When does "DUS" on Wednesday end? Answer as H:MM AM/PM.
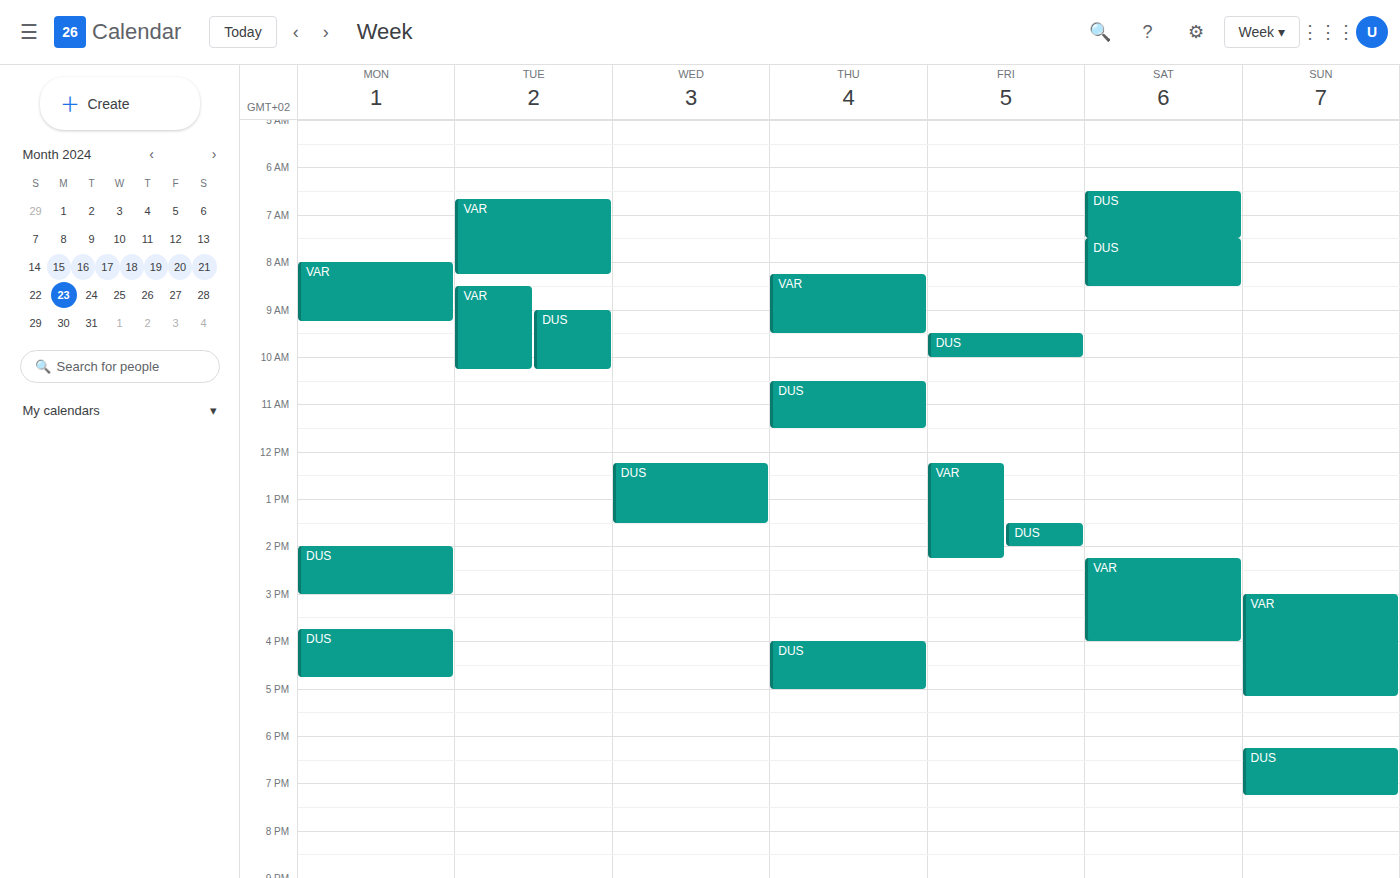
1:30 PM